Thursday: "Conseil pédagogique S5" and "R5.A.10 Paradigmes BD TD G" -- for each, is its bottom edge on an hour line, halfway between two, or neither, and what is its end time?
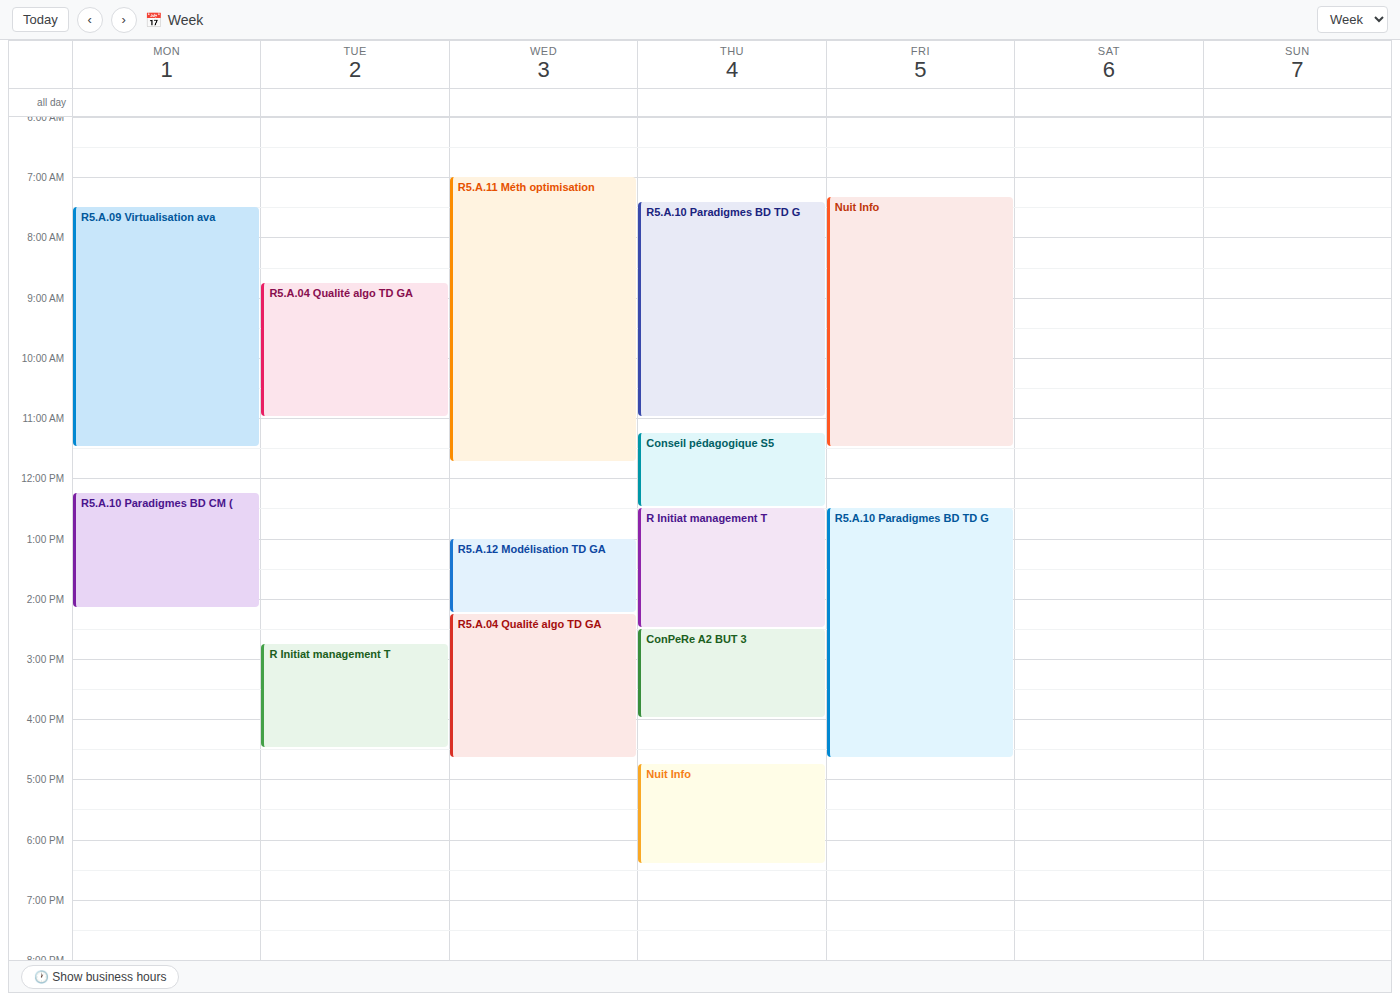
"Conseil pédagogique S5": 12:30 PM, halfway between the 12 PM and 1 PM lines. "R5.A.10 Paradigmes BD TD G": 11:00 AM, exactly on the 11 AM line.